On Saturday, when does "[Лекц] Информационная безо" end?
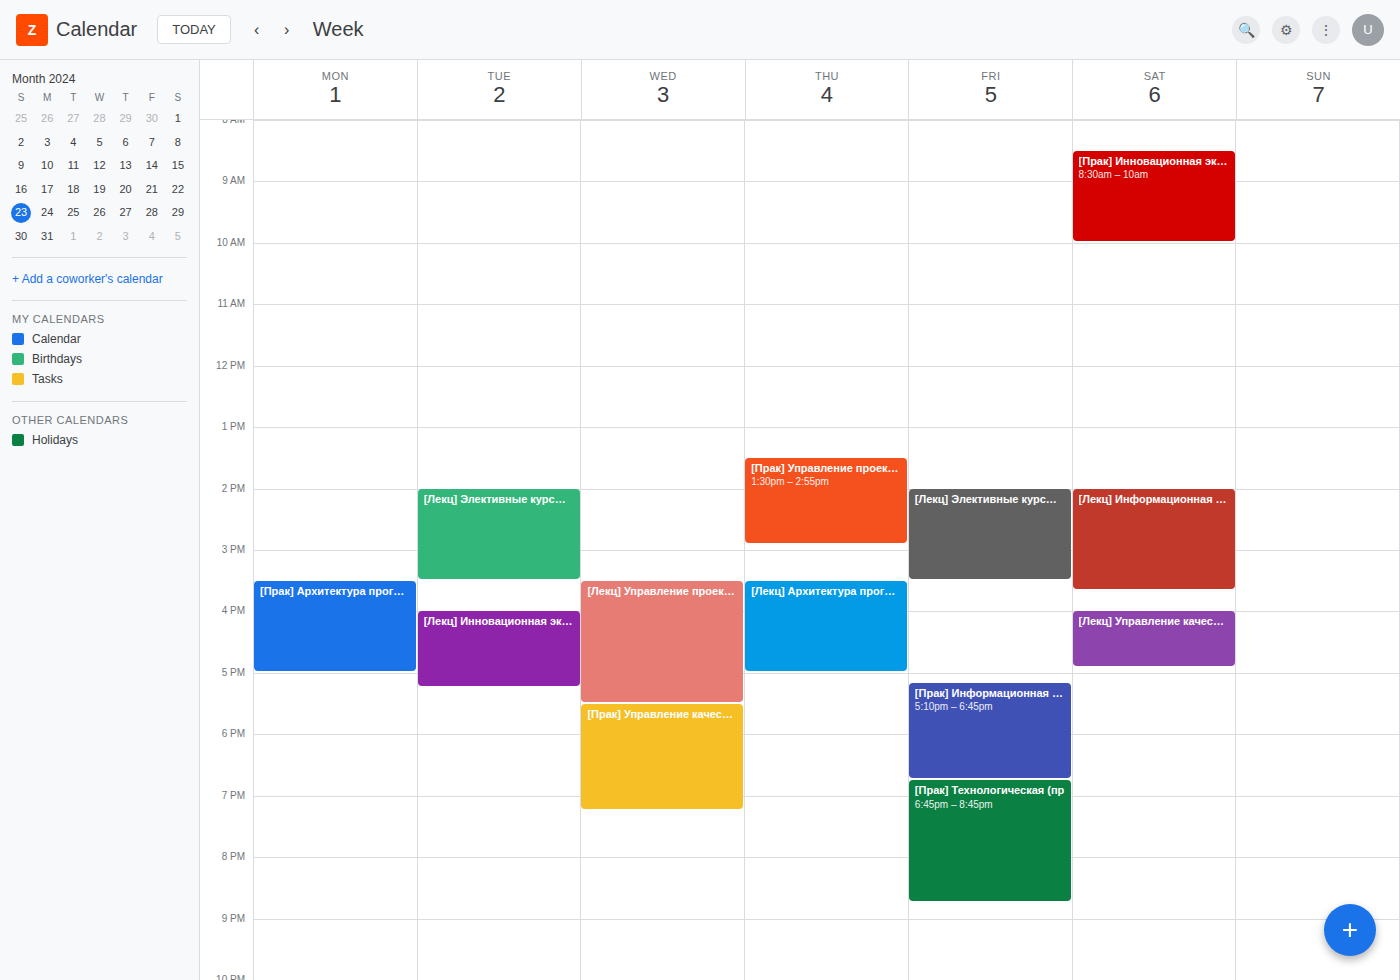
15:40